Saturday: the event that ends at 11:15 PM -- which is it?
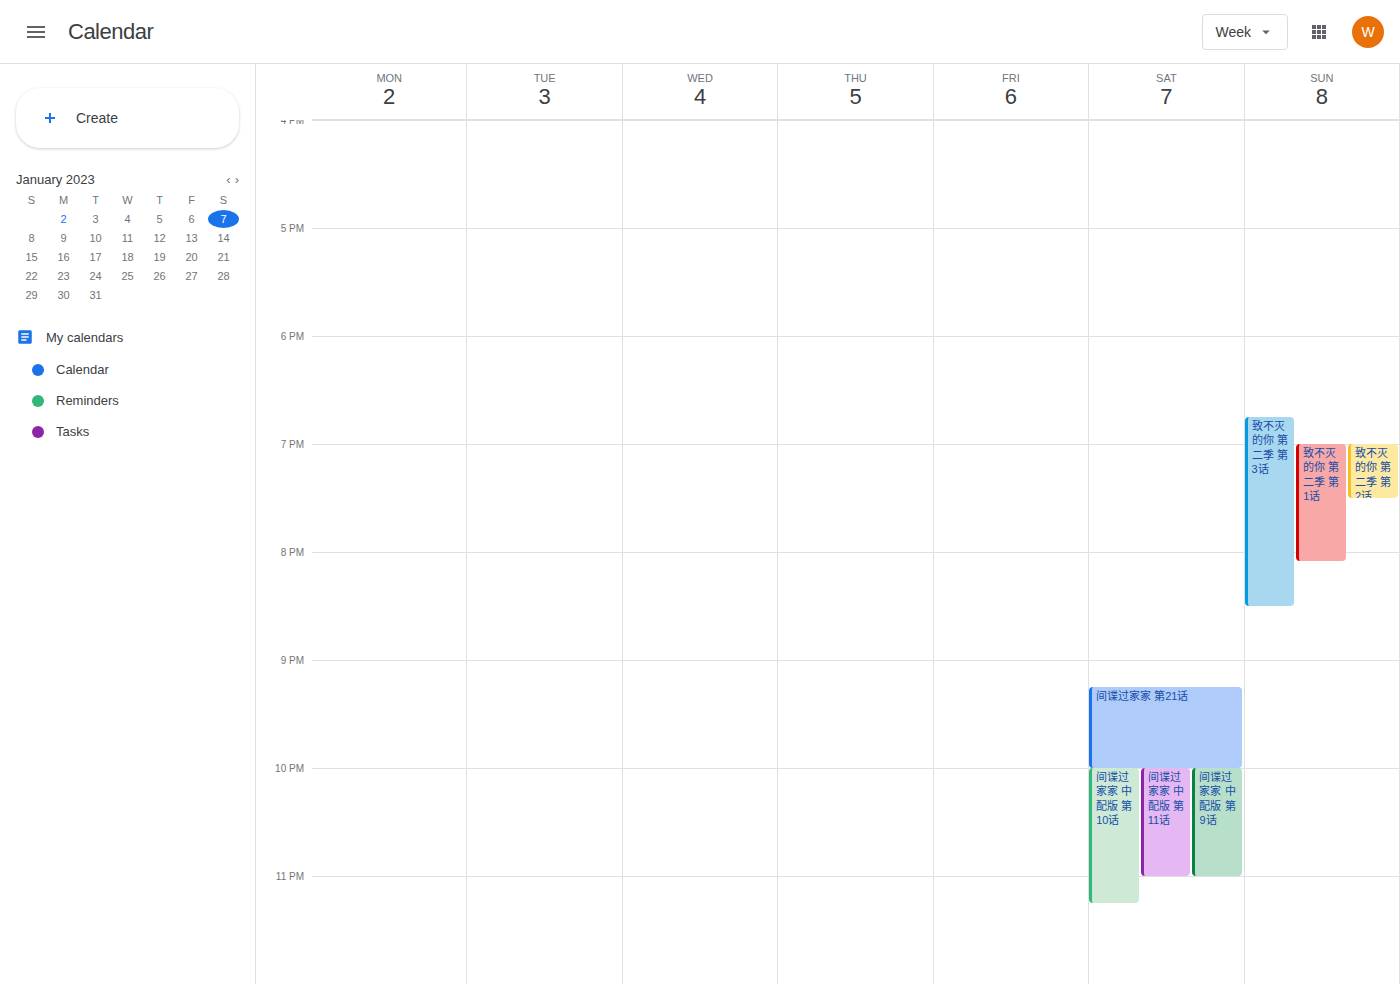
"间谍过家家 中配版 第10话"